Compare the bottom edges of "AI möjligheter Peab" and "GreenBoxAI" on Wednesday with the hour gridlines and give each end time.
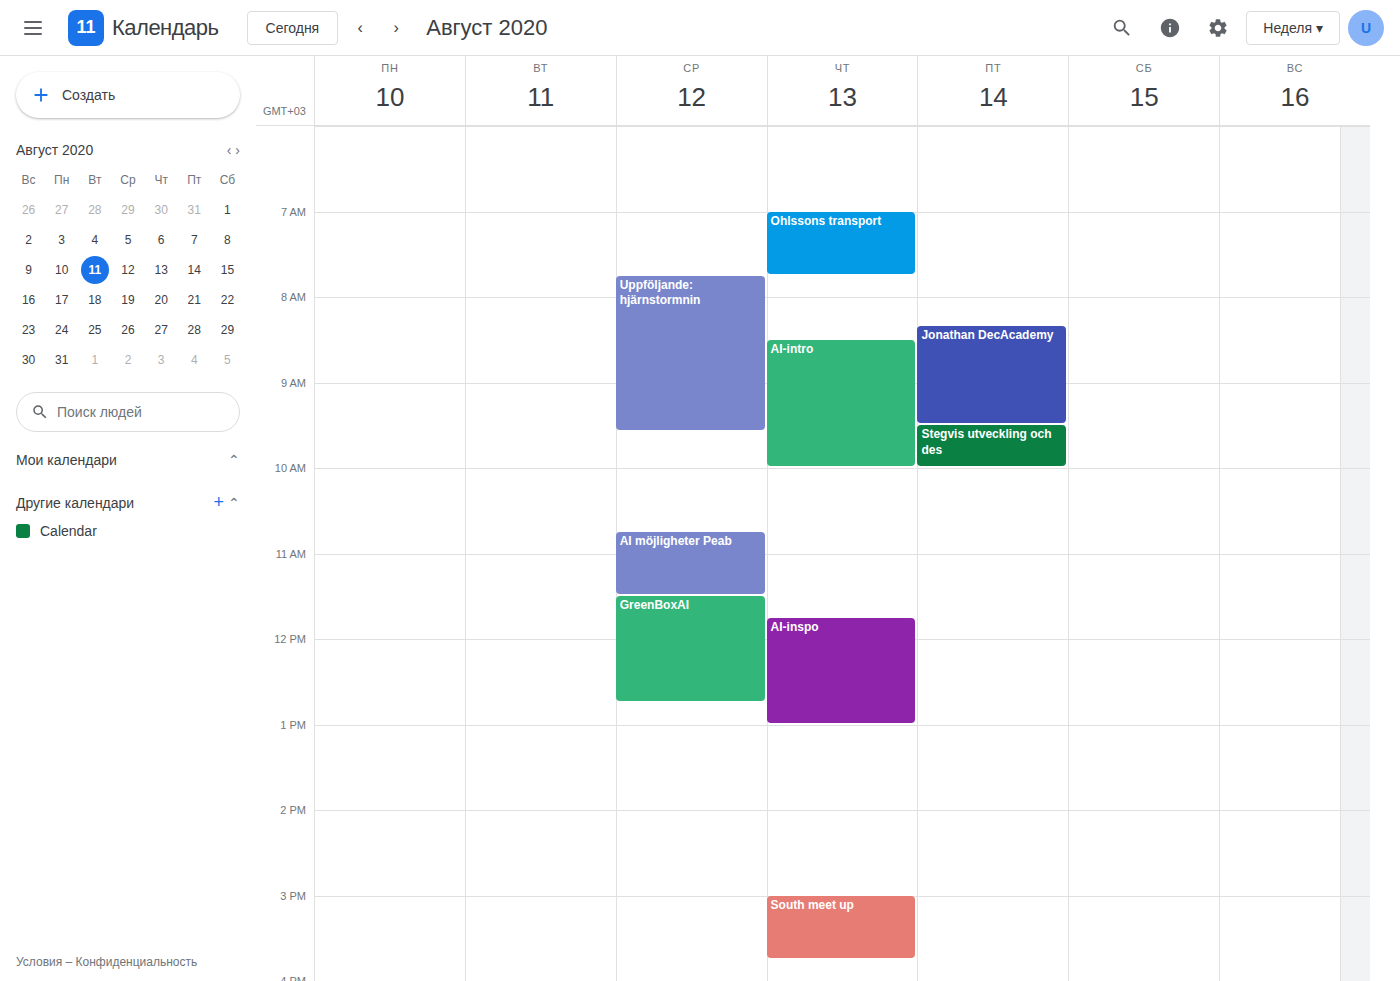
"AI möjligheter Peab": 11:30 AM, halfway between the 11 AM and 12 PM lines. "GreenBoxAI": 12:45 PM, neither: three quarters of the way from the 12 PM line to the 1 PM line.